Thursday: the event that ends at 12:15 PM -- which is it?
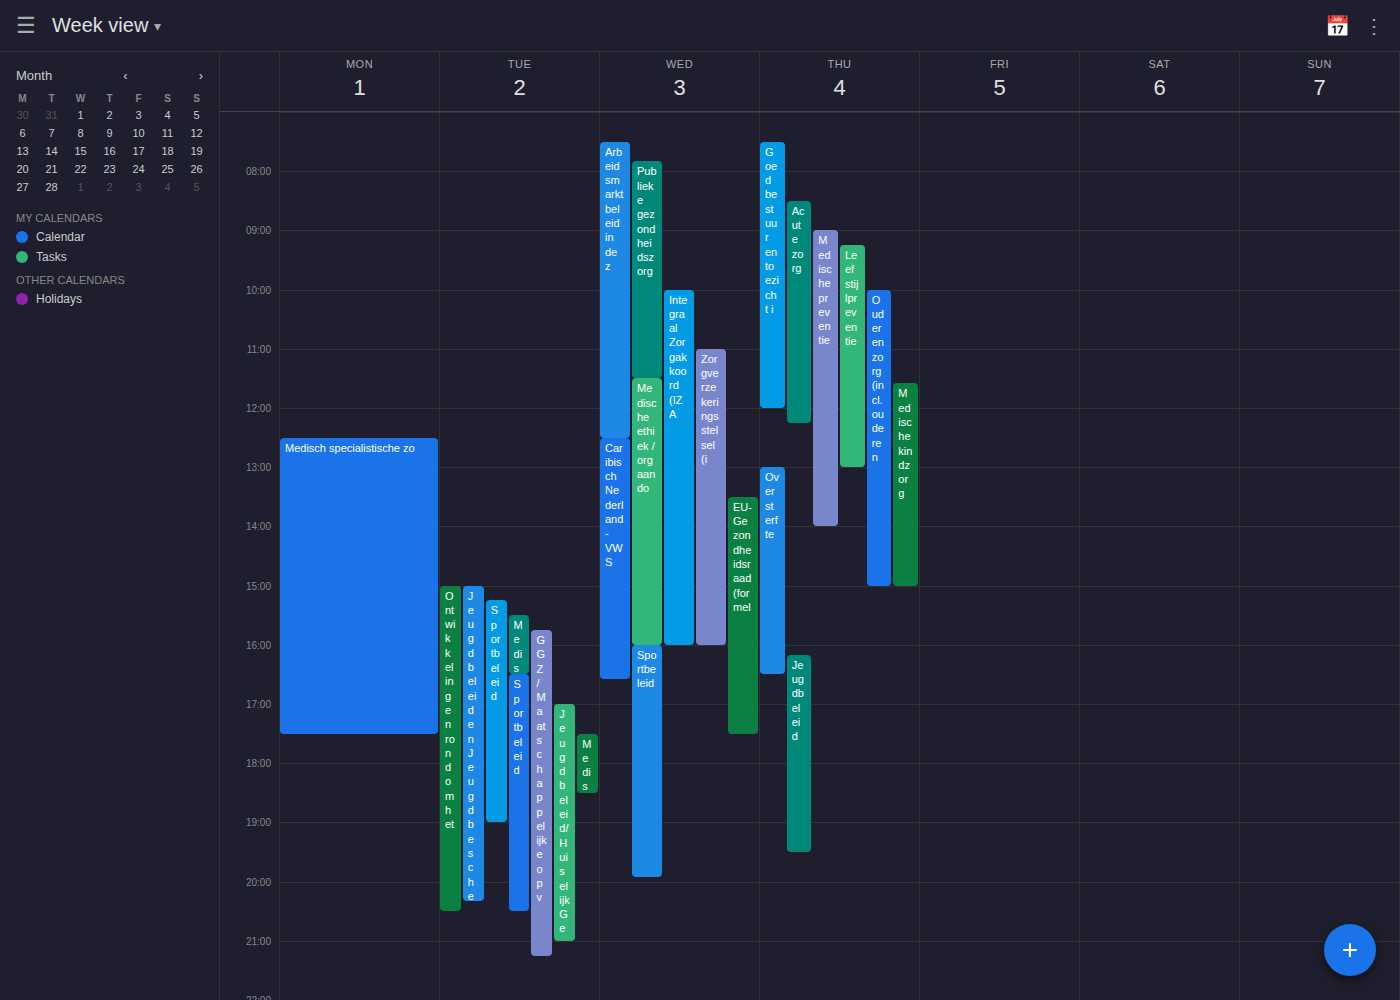
"Acute zorg"